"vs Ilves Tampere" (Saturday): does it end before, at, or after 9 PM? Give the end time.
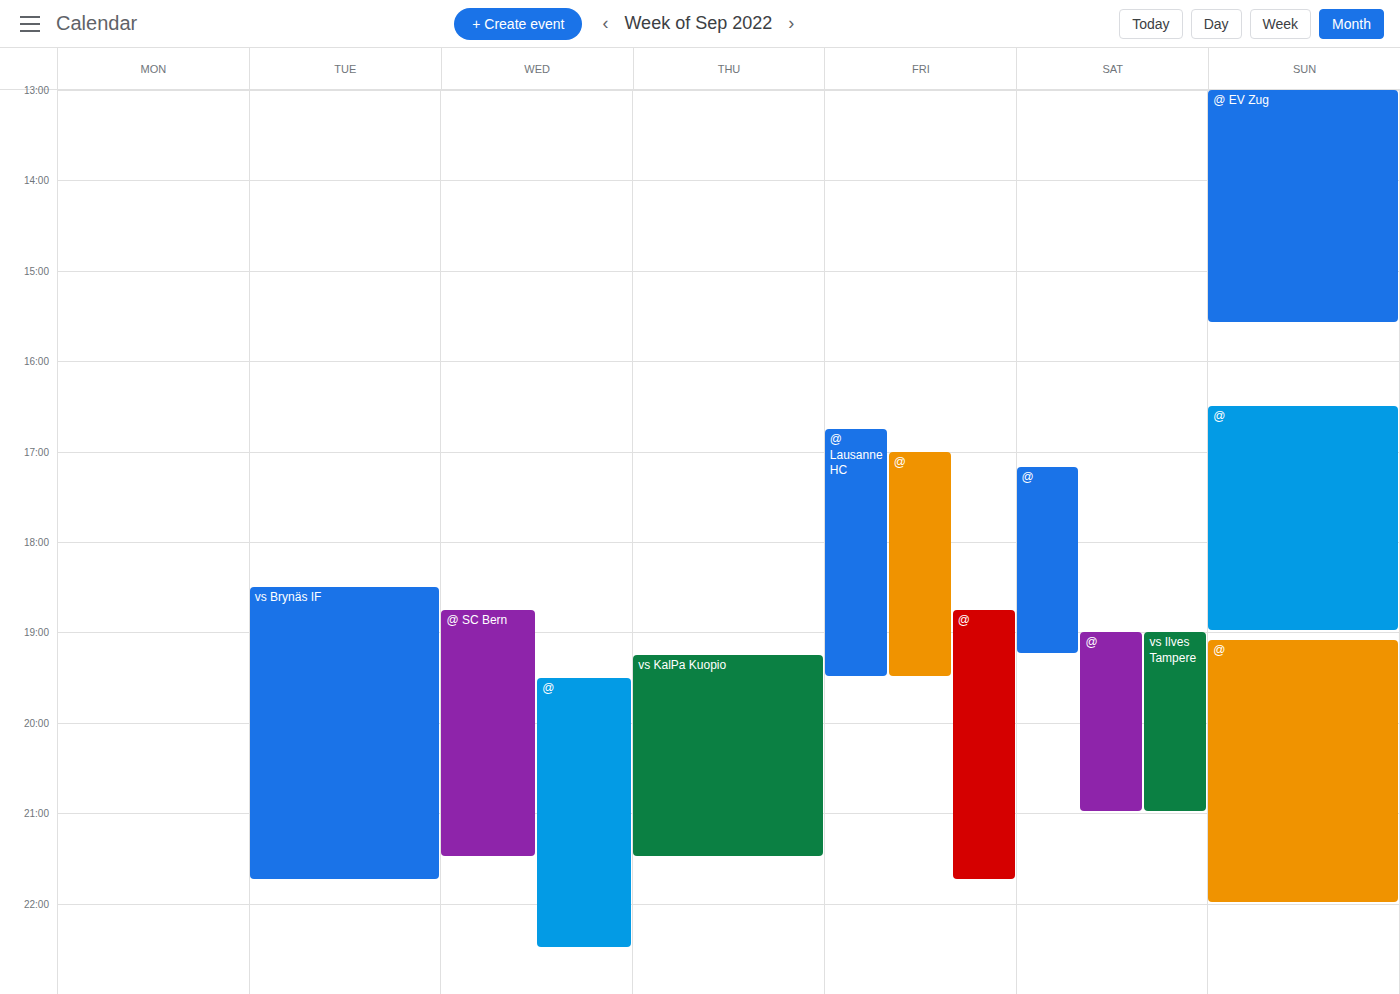
9:00 PM -- exactly at 9 PM, on the 9 PM line.